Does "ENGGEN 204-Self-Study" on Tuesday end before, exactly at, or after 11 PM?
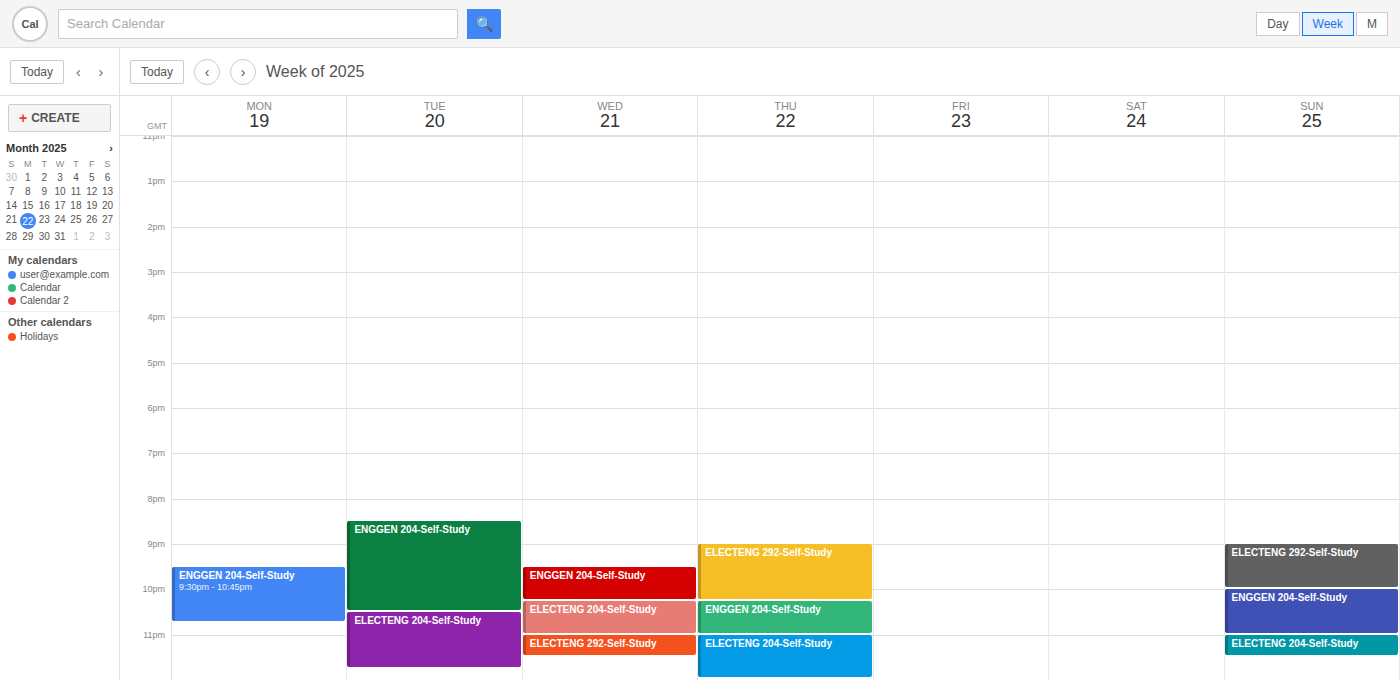
10:30 PM -- before 11 PM, 30 minutes above the 11 PM line.